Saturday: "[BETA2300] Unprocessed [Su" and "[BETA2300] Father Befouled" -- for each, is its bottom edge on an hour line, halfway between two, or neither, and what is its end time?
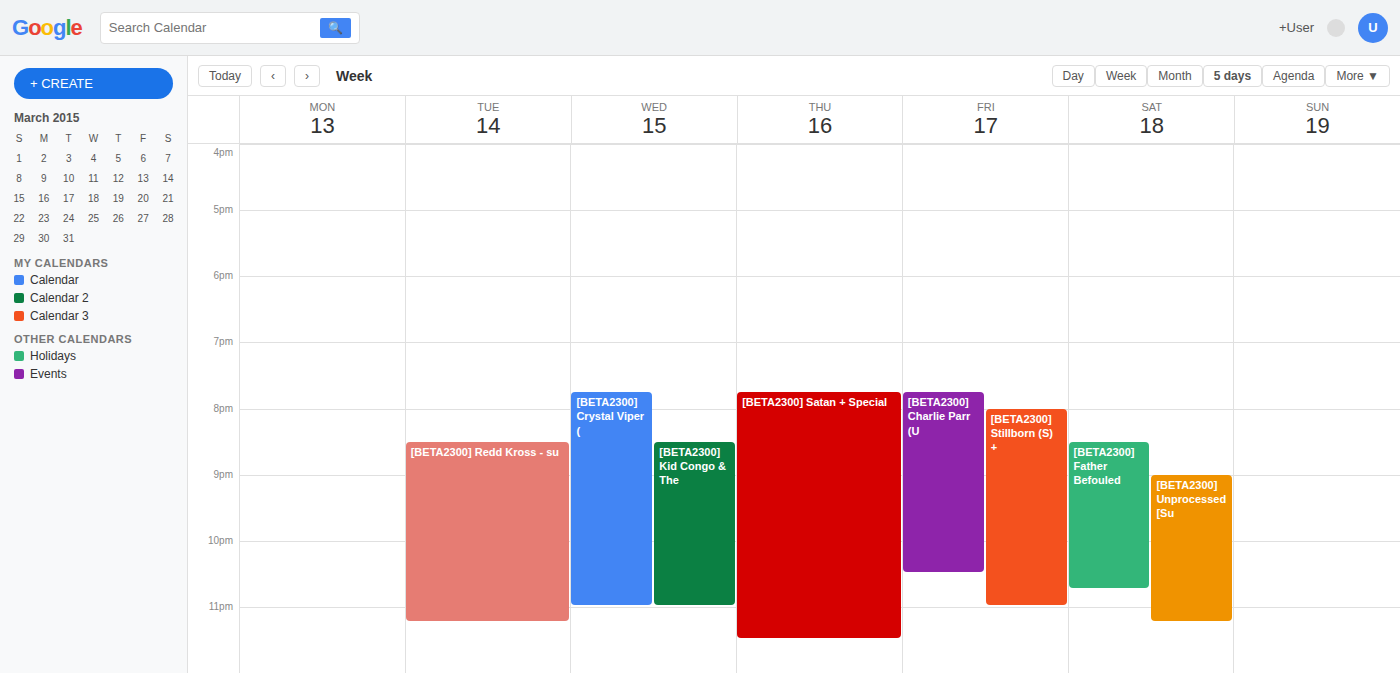
"[BETA2300] Unprocessed [Su": 11:15 PM, neither: a quarter of the way from the 11 PM line to the 12 AM line. "[BETA2300] Father Befouled": 10:45 PM, neither: three quarters of the way from the 10 PM line to the 11 PM line.